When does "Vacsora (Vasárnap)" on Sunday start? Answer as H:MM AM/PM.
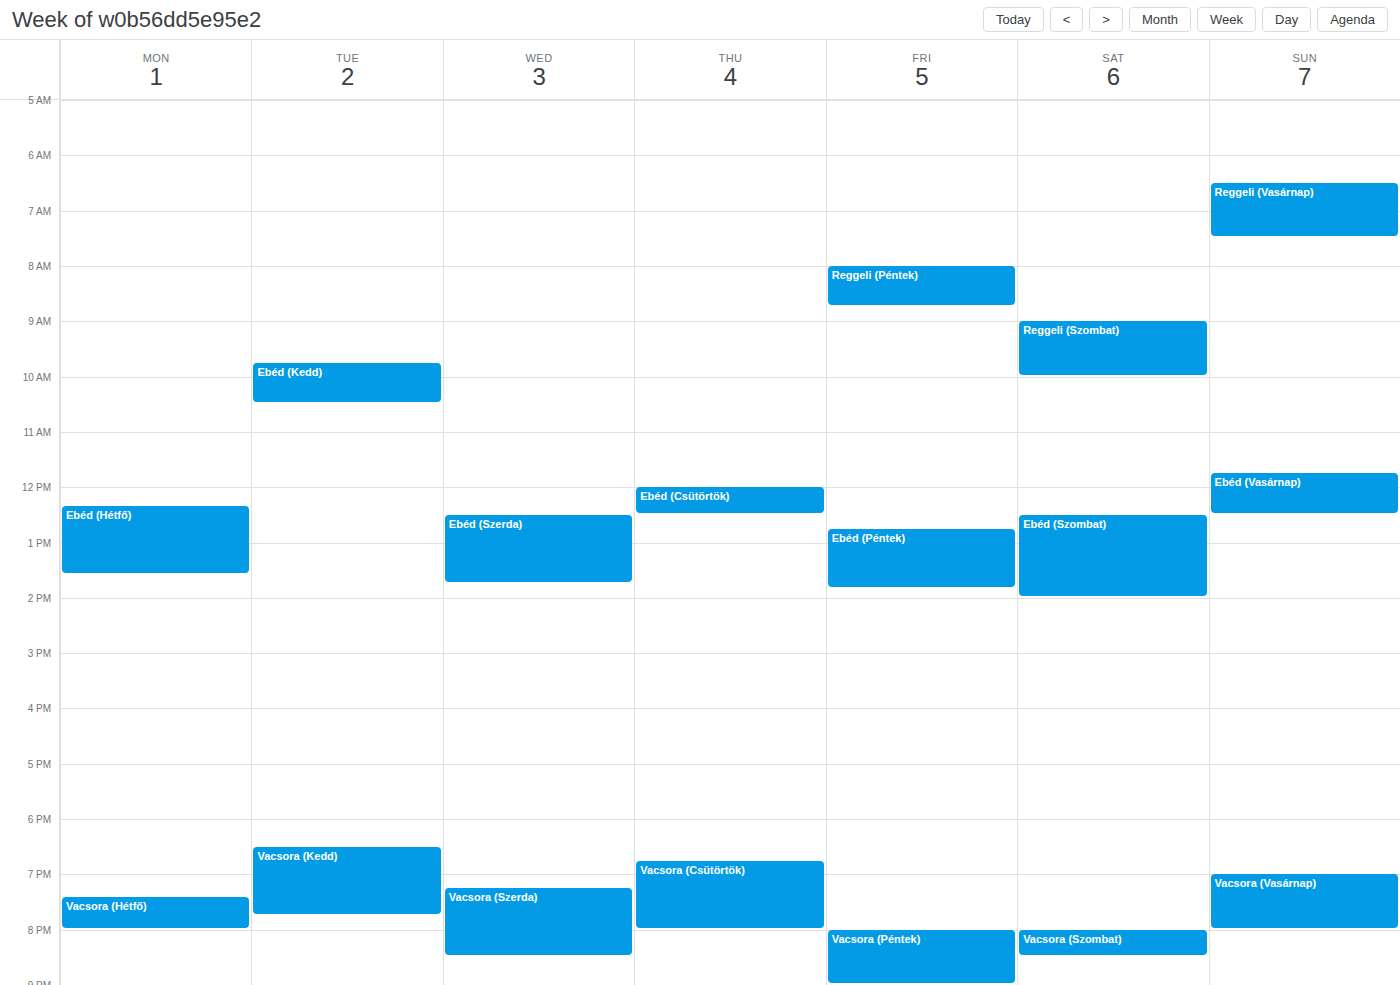
7:00 PM